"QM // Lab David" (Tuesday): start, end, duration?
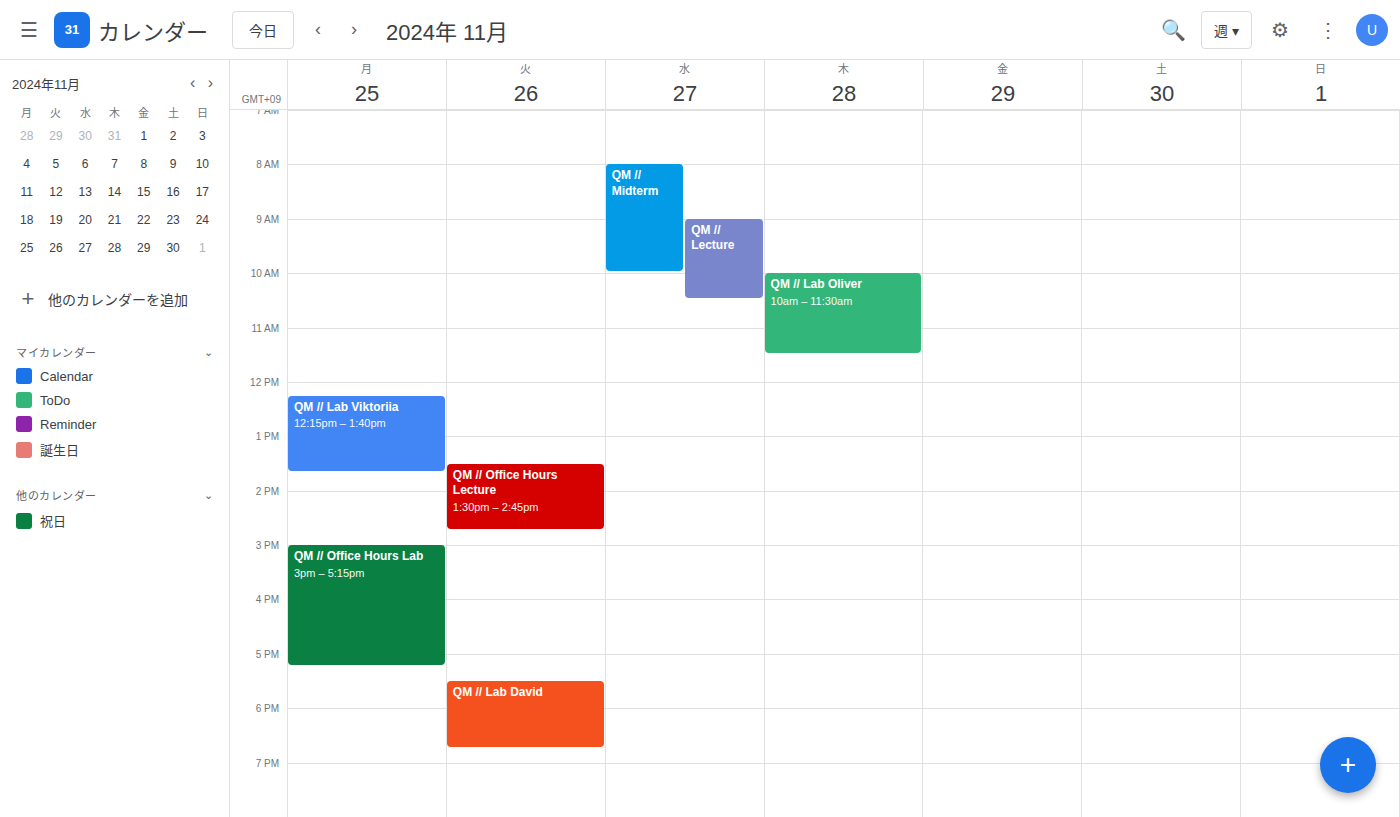
5:30 PM to 6:45 PM, 1 hour 15 minutes